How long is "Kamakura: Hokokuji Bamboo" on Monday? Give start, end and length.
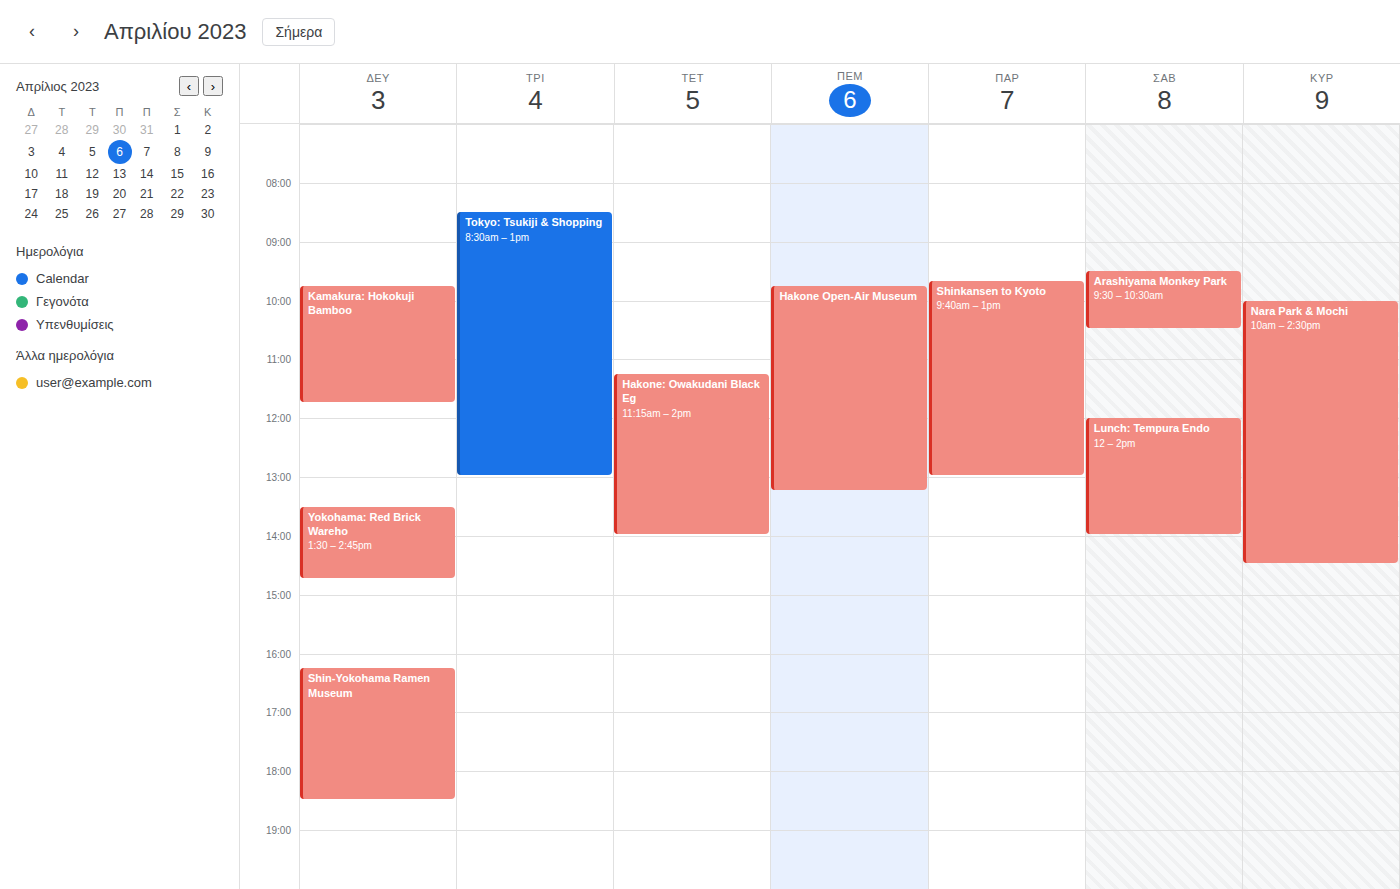
09:45 to 11:45, 2 hours